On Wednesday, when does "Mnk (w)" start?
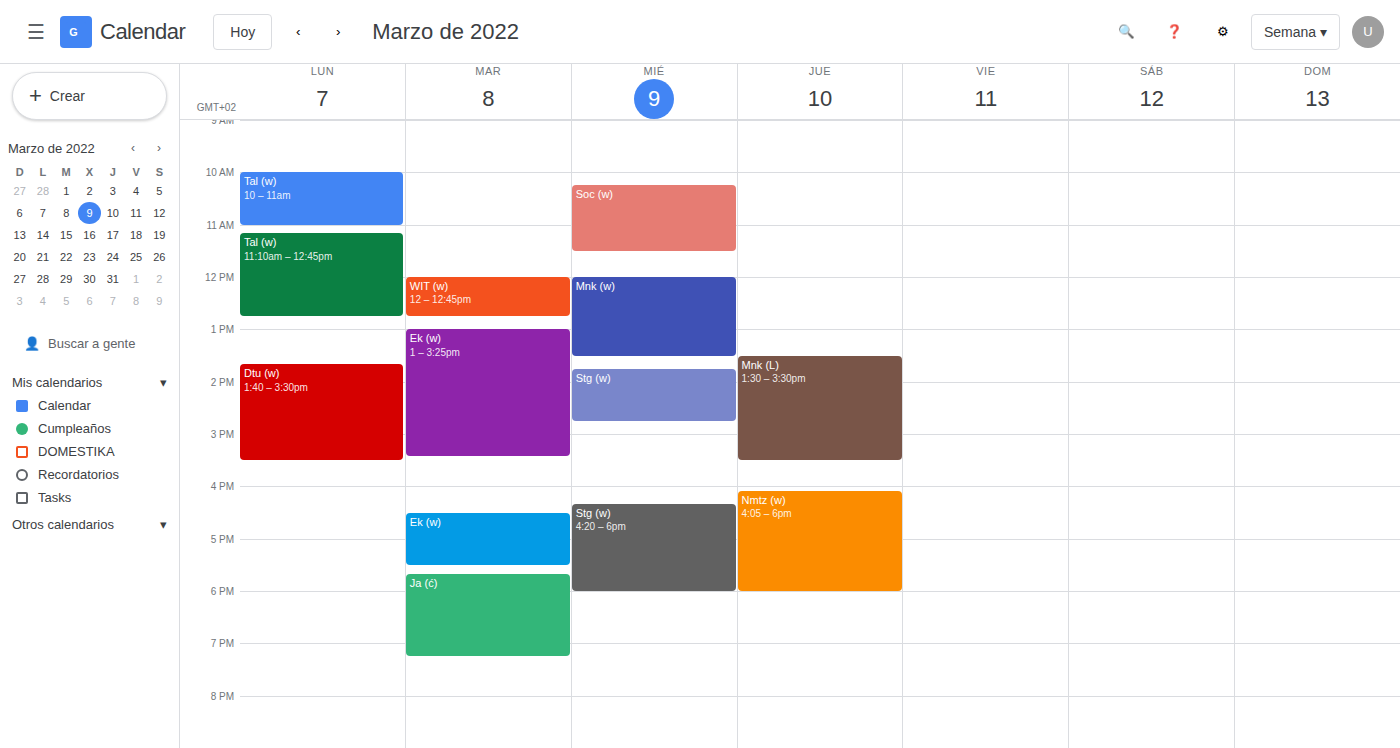
12:00 PM